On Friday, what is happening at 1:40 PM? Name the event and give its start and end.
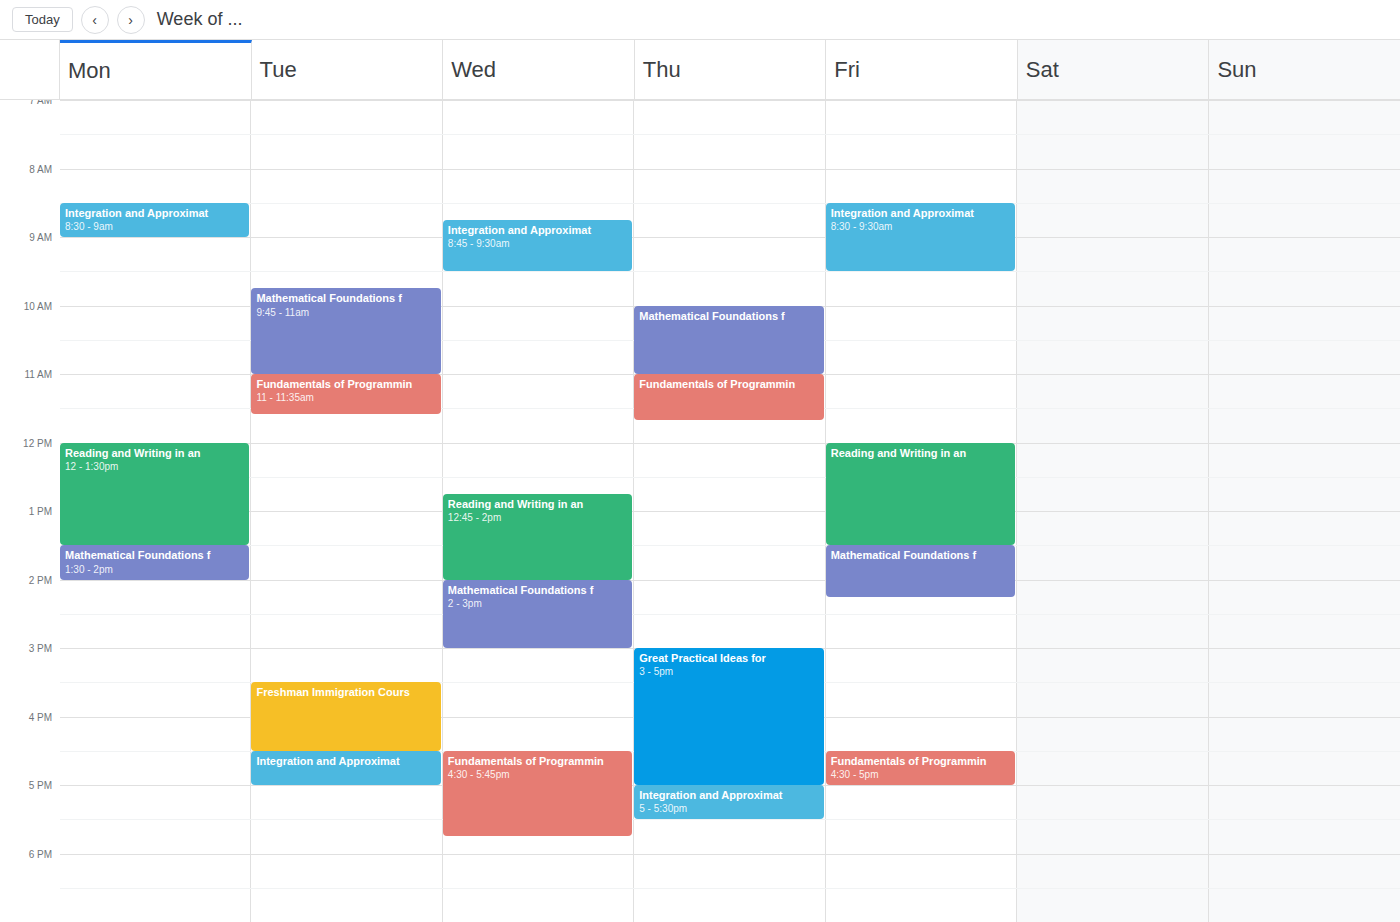
"Mathematical Foundations f", 1:30 PM to 2:15 PM